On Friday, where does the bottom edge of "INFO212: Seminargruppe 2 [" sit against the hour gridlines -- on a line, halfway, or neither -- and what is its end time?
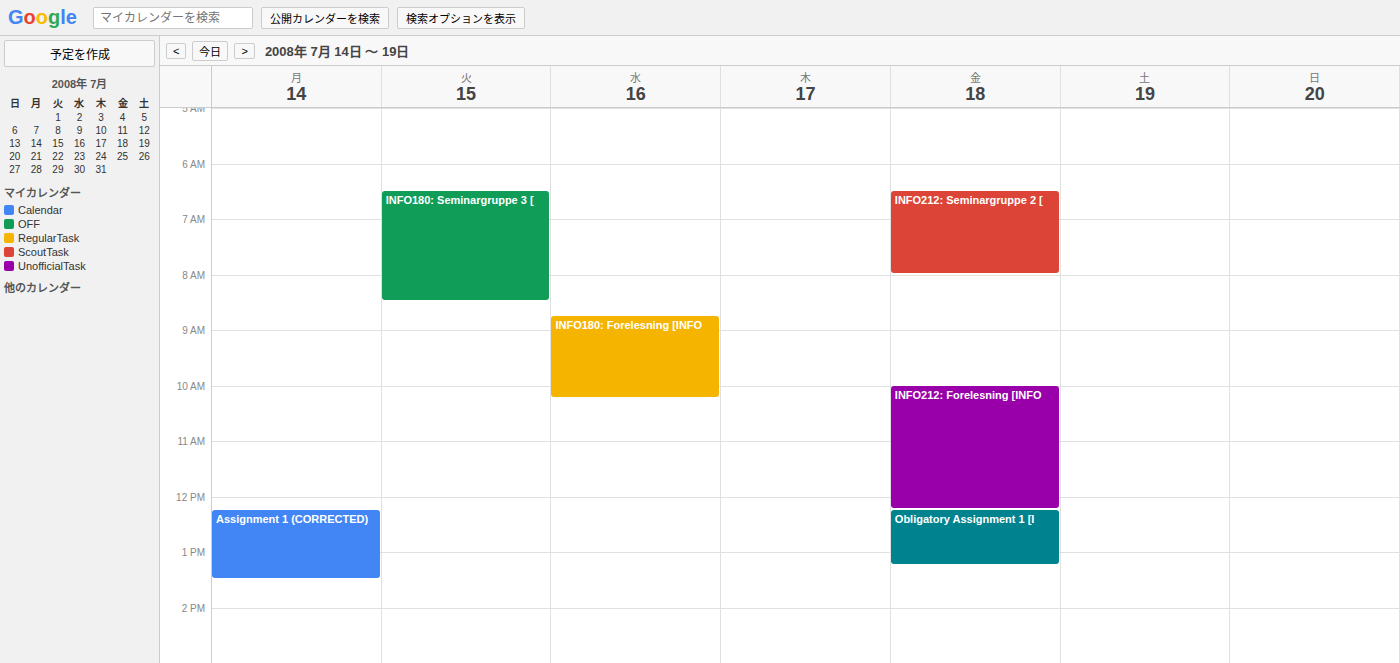
8:00 AM -- exactly on the 8 AM line.